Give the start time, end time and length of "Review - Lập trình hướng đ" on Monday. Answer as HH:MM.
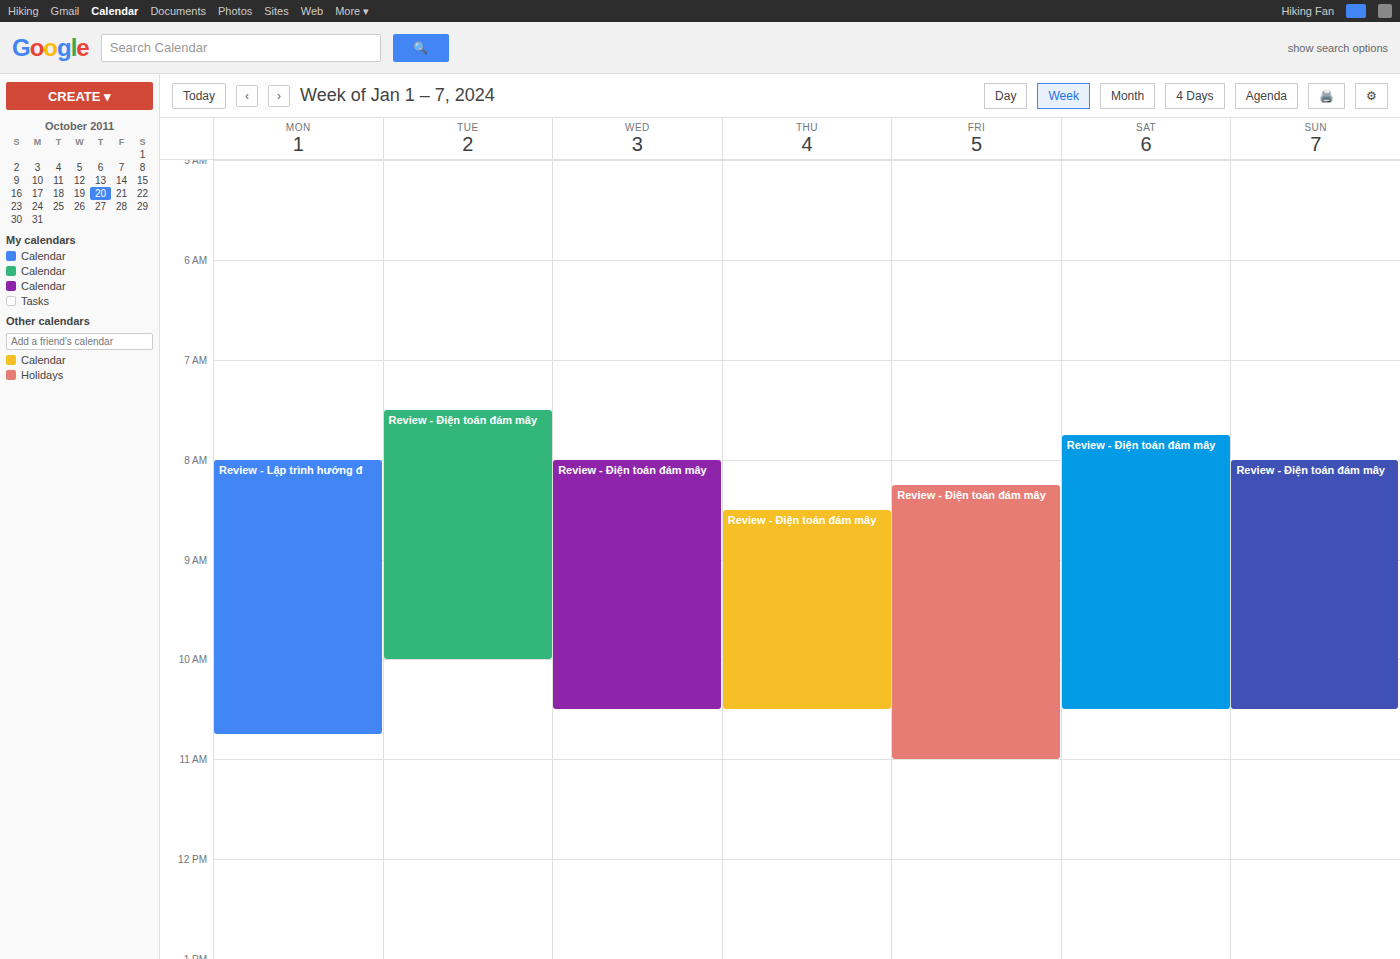
08:00 to 10:45, 2 hours 45 minutes